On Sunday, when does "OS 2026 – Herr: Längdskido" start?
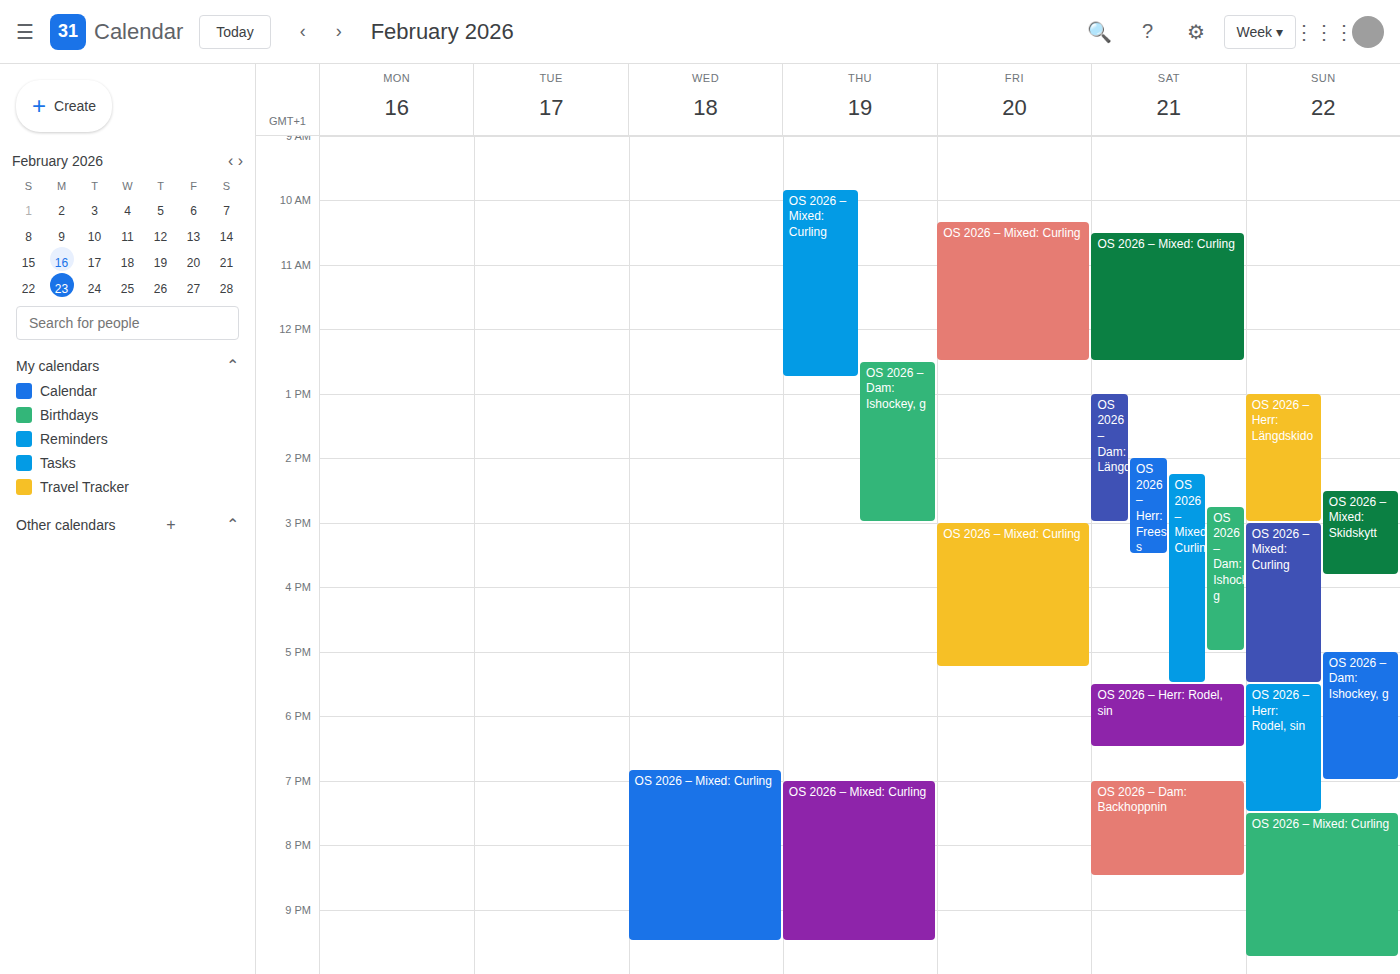
1:00 PM